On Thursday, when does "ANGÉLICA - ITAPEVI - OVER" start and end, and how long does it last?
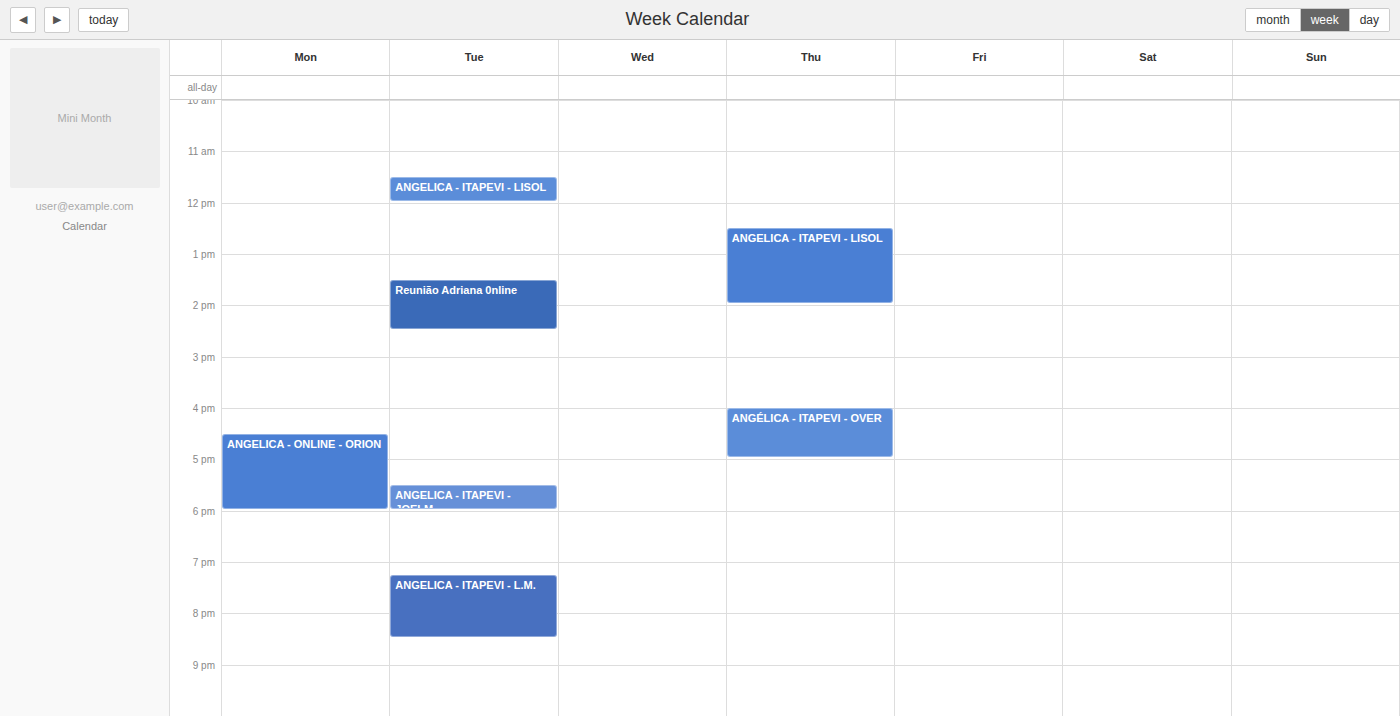
4:00 PM to 5:00 PM, 1 hour